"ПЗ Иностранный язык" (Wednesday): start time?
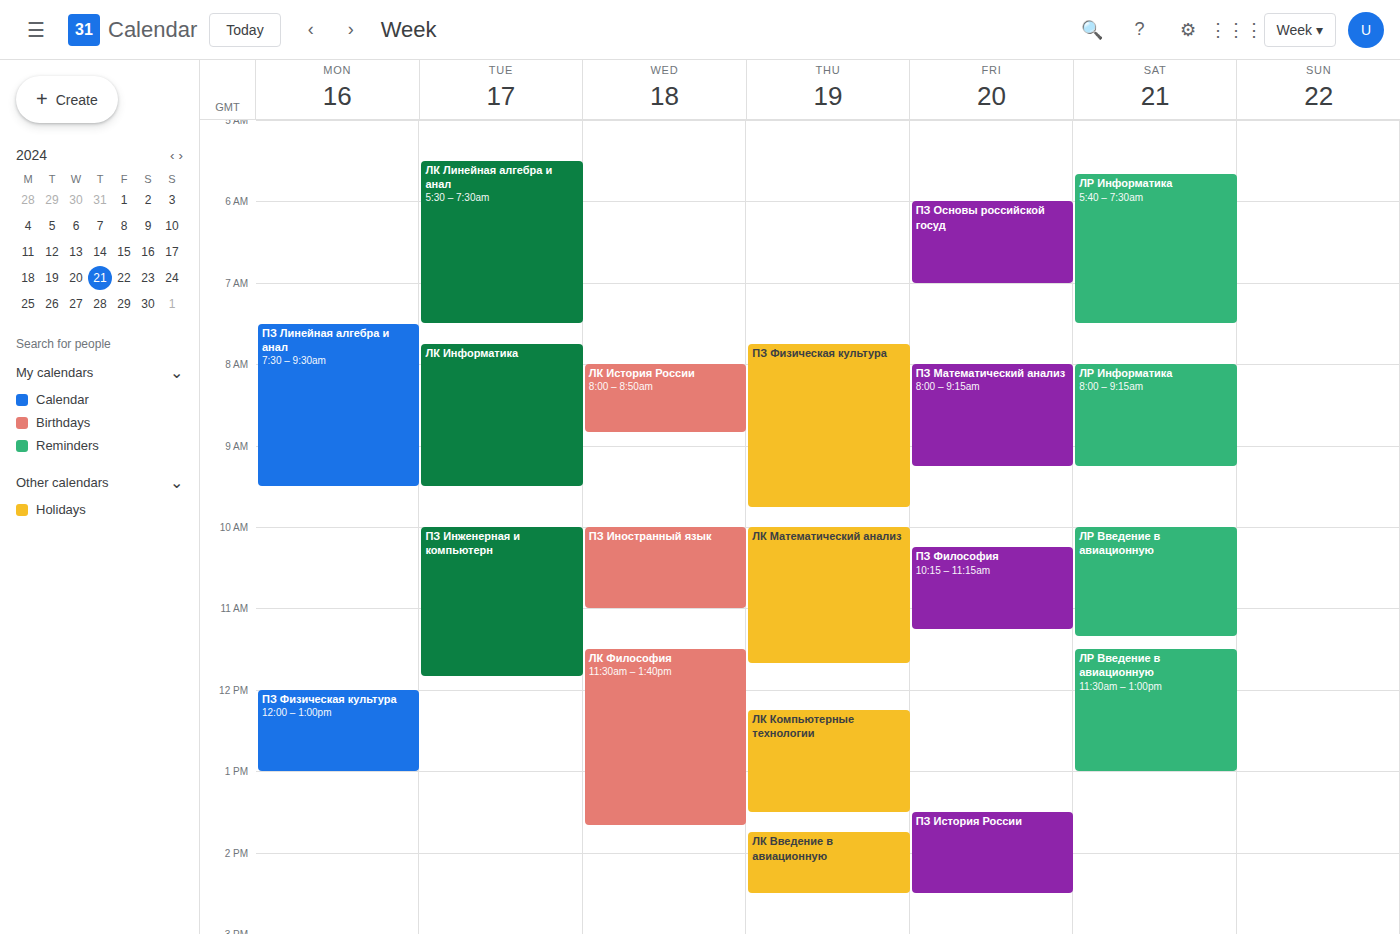
10:00